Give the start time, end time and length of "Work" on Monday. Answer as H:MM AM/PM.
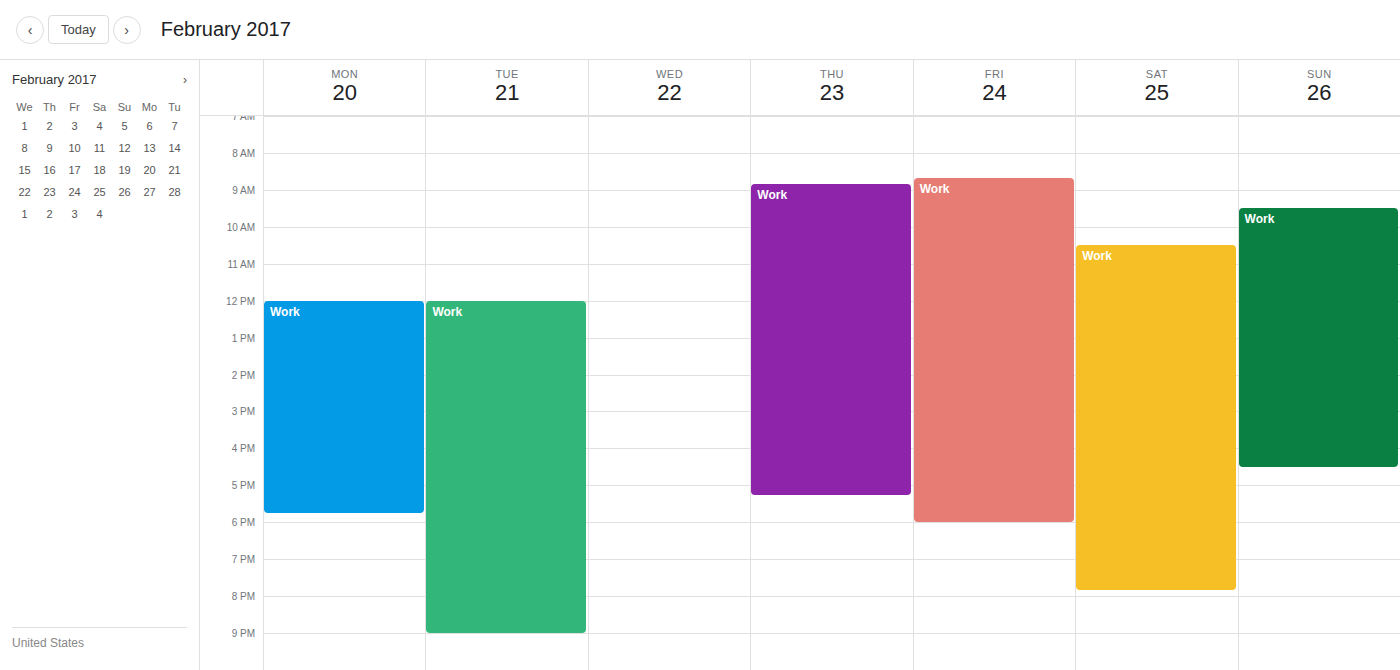
12:00 PM to 5:45 PM, 5 hours 45 minutes